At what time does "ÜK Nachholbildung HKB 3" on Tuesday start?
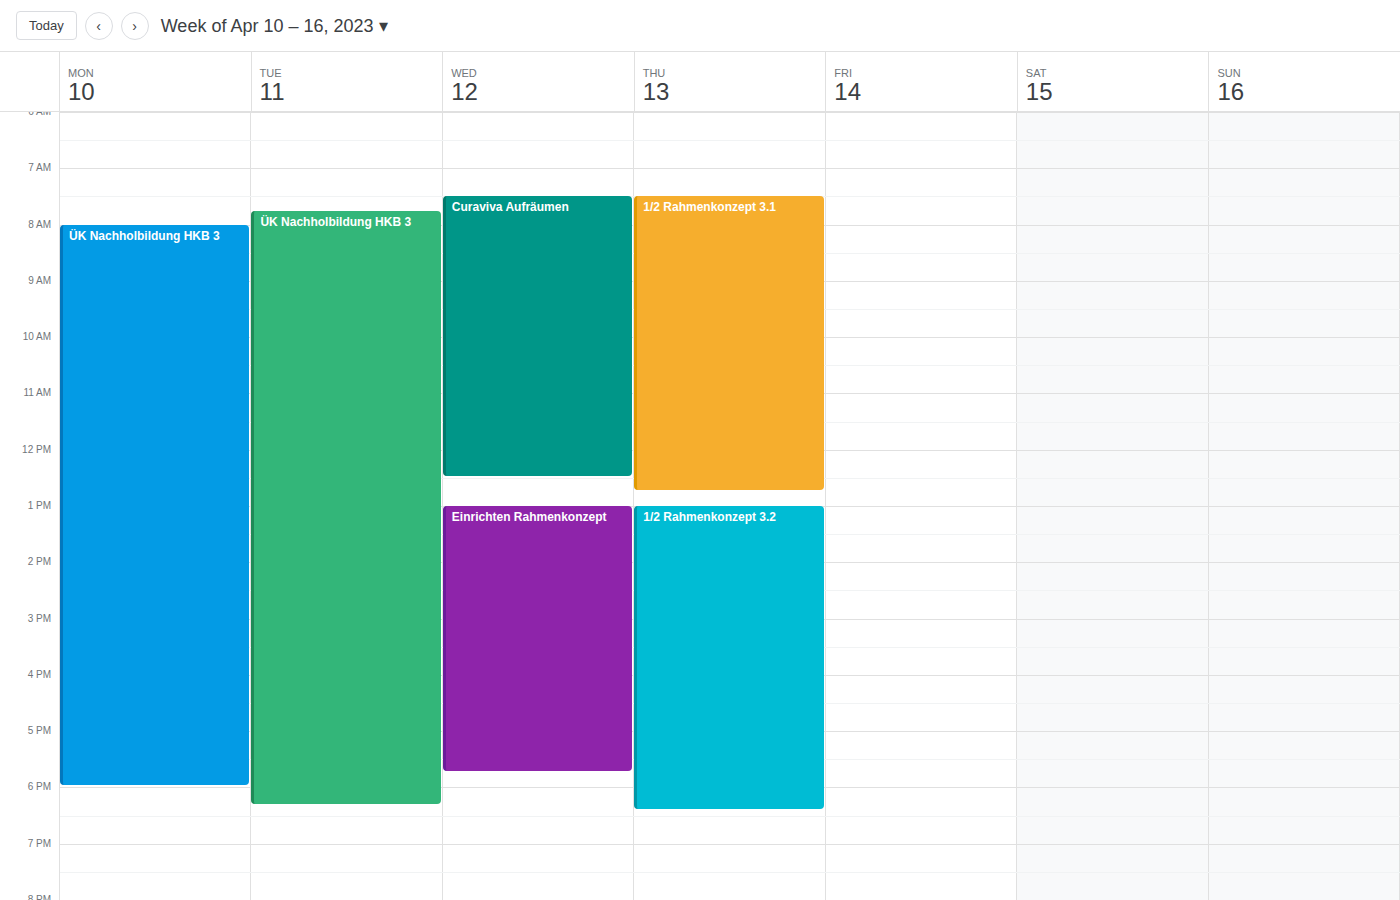
7:45 AM